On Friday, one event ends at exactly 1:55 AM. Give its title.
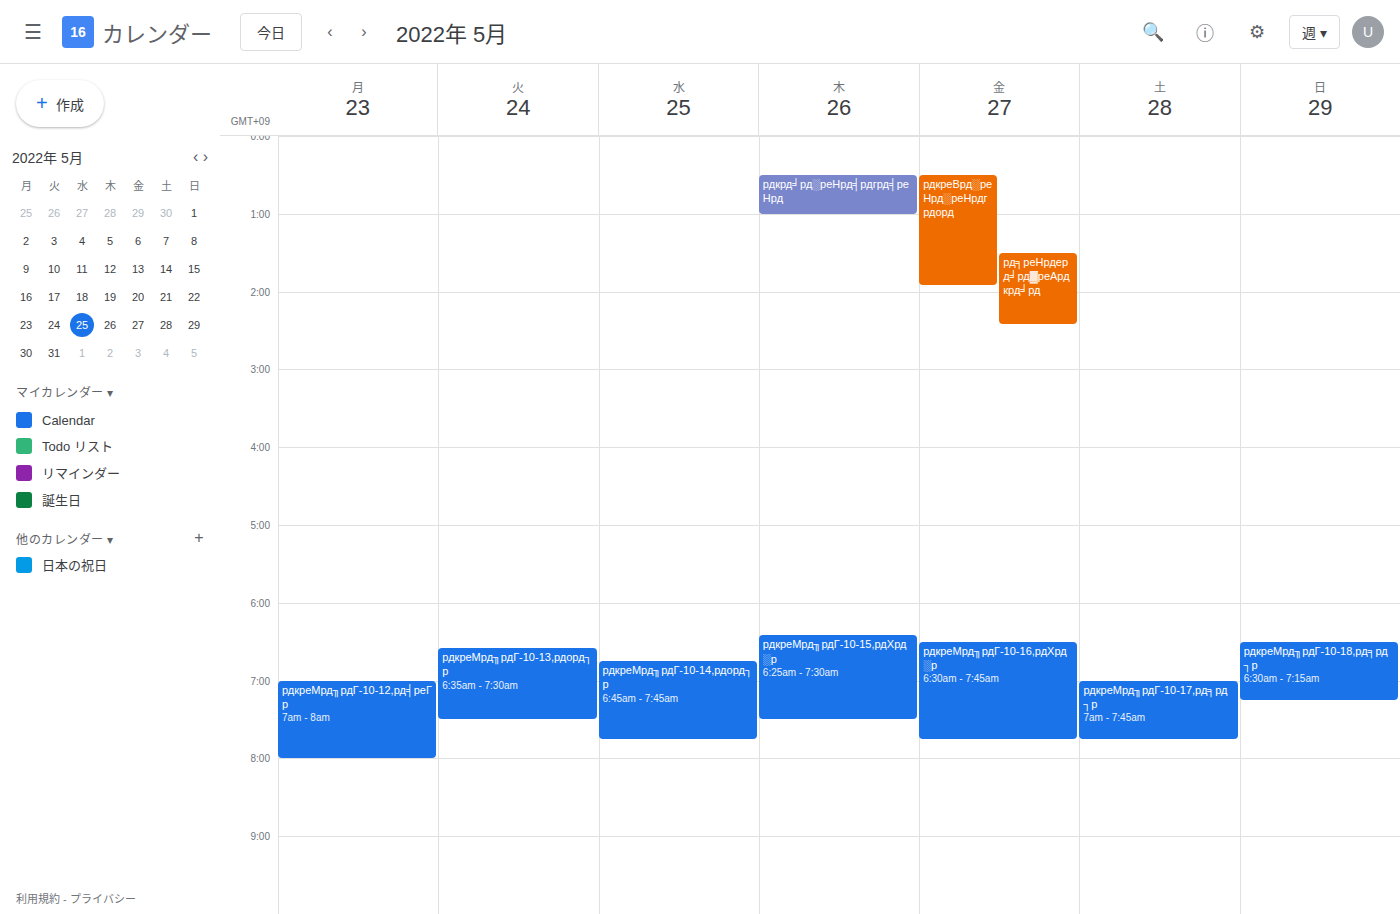
"рдкреВрд░реНрд░реНрдгрдорд"